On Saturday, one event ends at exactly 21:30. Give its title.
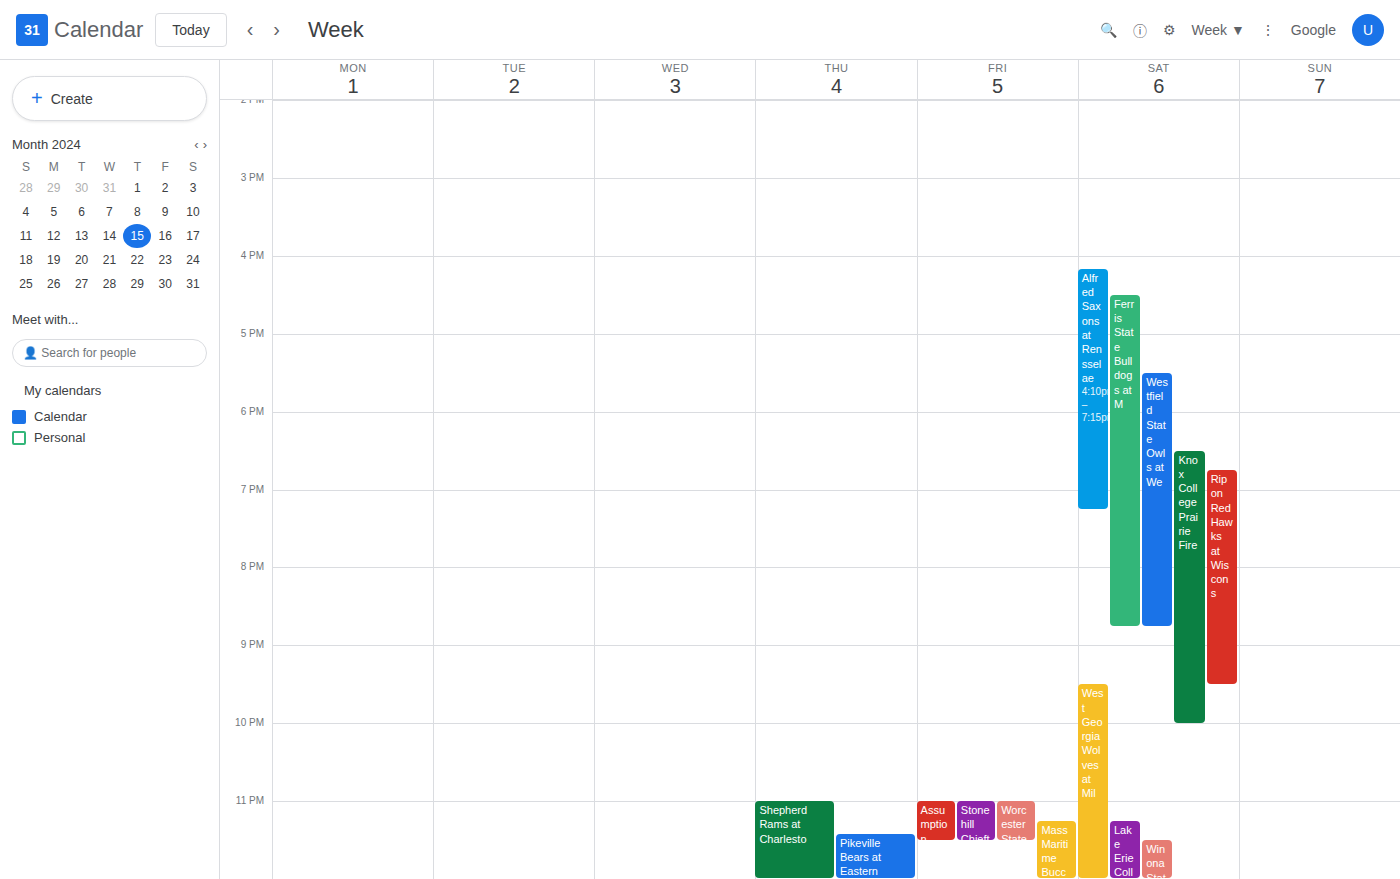
"Ripon Red Hawks at Wiscons"